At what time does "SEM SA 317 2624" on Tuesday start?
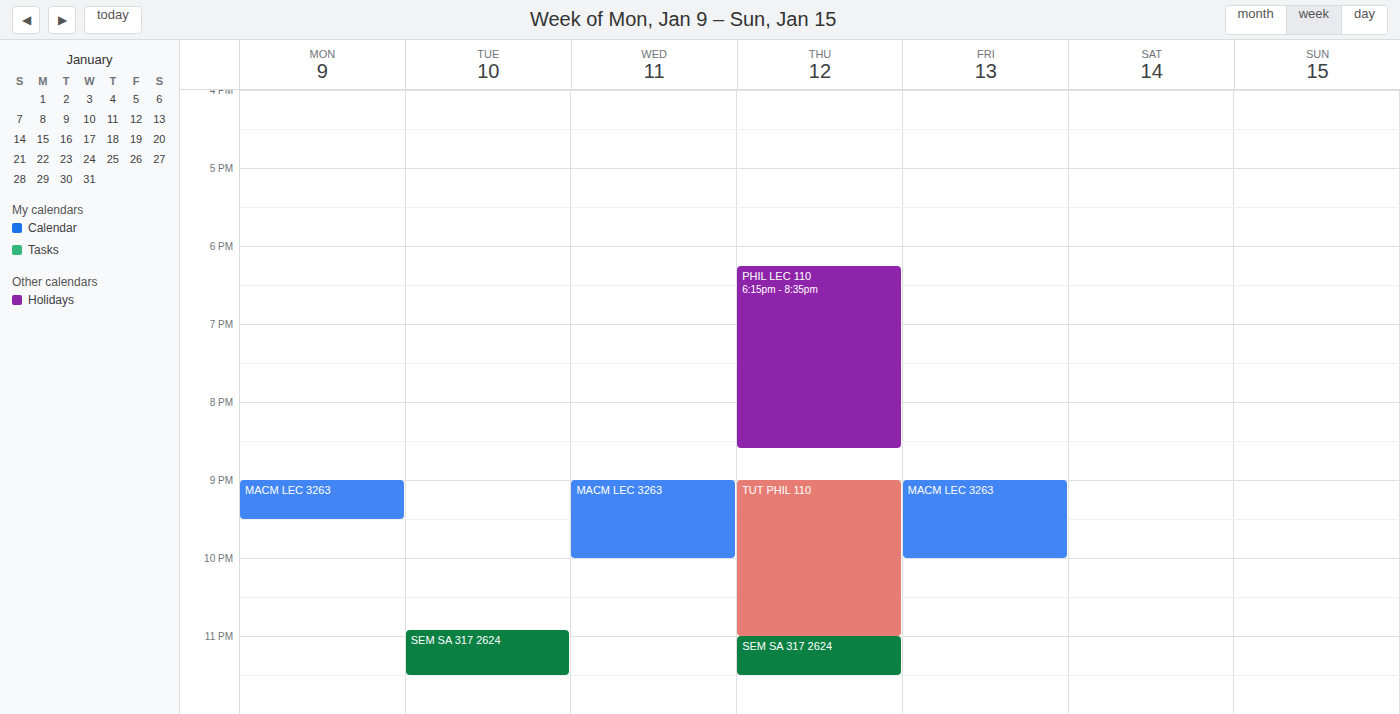
10:55 PM